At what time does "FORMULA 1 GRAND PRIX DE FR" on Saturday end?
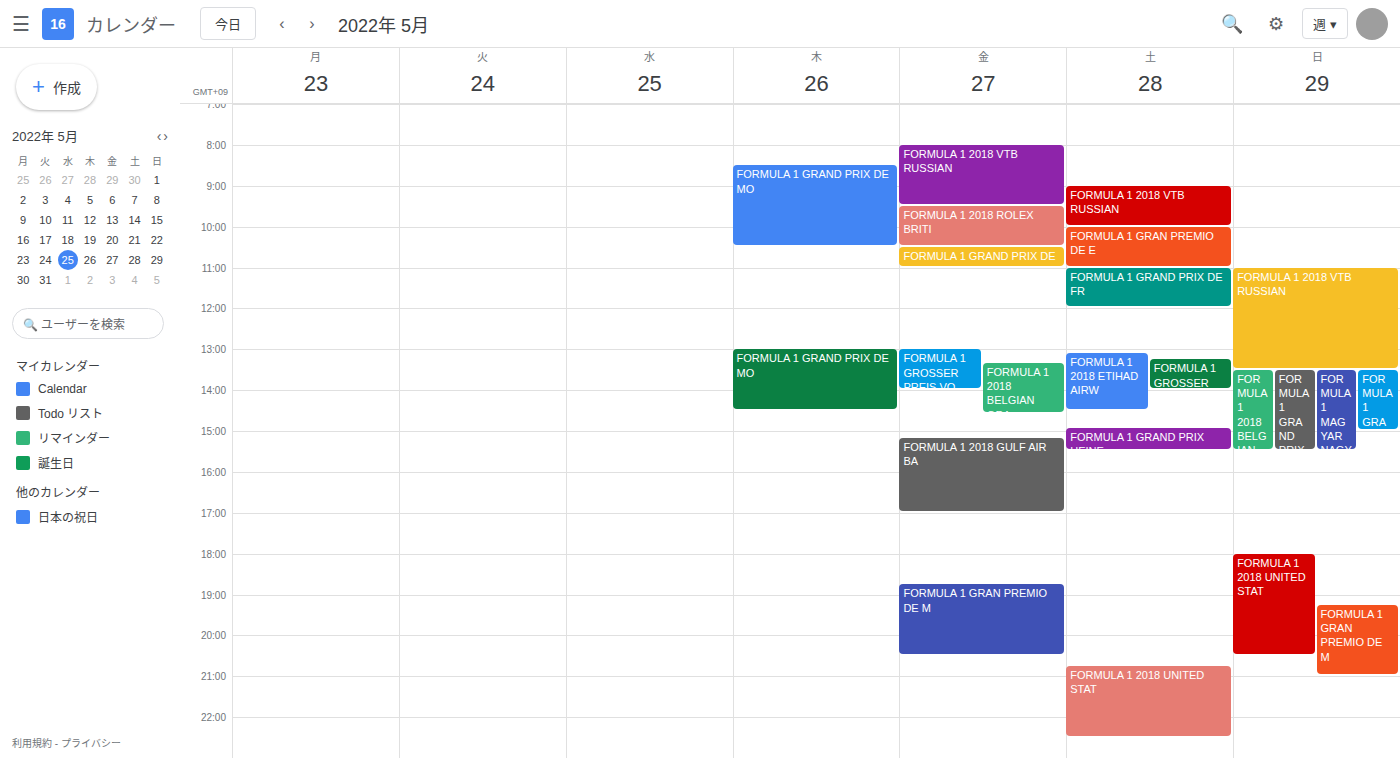
12:00